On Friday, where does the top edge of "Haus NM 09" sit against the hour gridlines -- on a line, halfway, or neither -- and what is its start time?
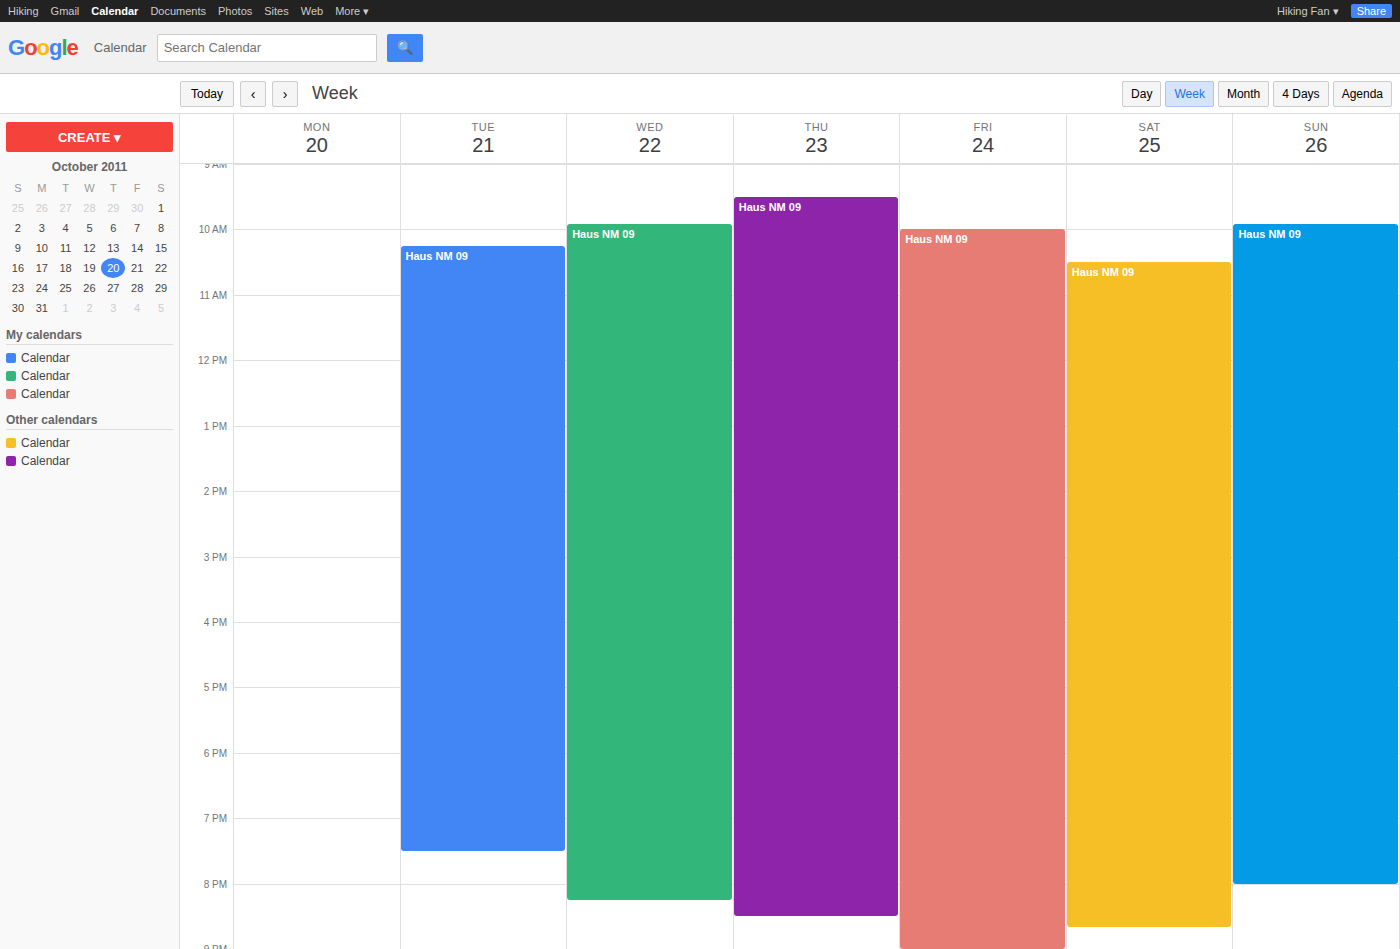
10:00 AM -- exactly on the 10 AM line.